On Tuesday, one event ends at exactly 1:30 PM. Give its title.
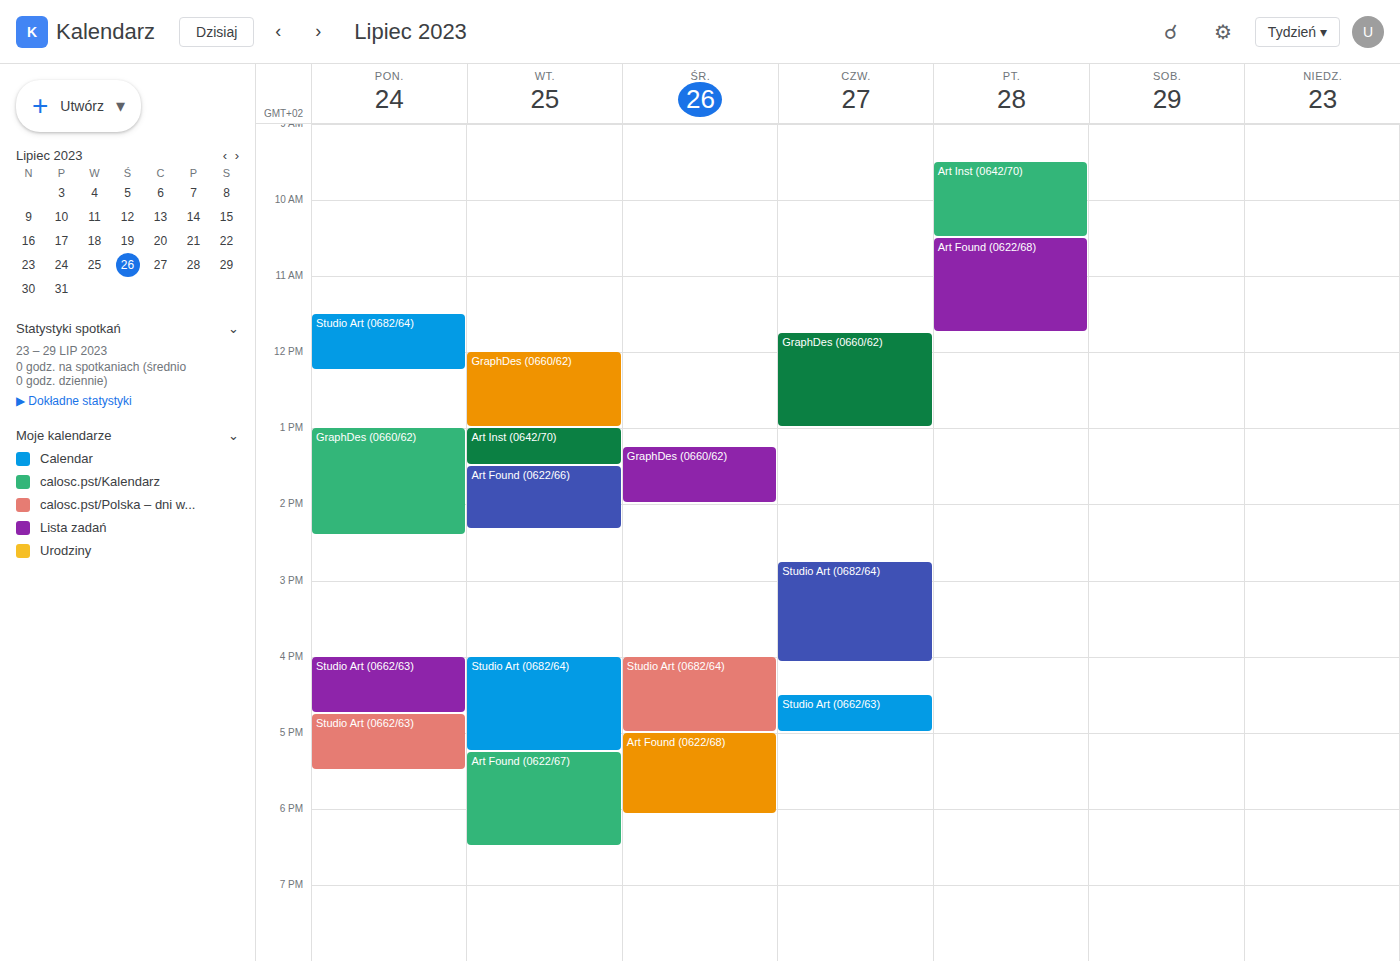
"Art Inst (0642/70)"